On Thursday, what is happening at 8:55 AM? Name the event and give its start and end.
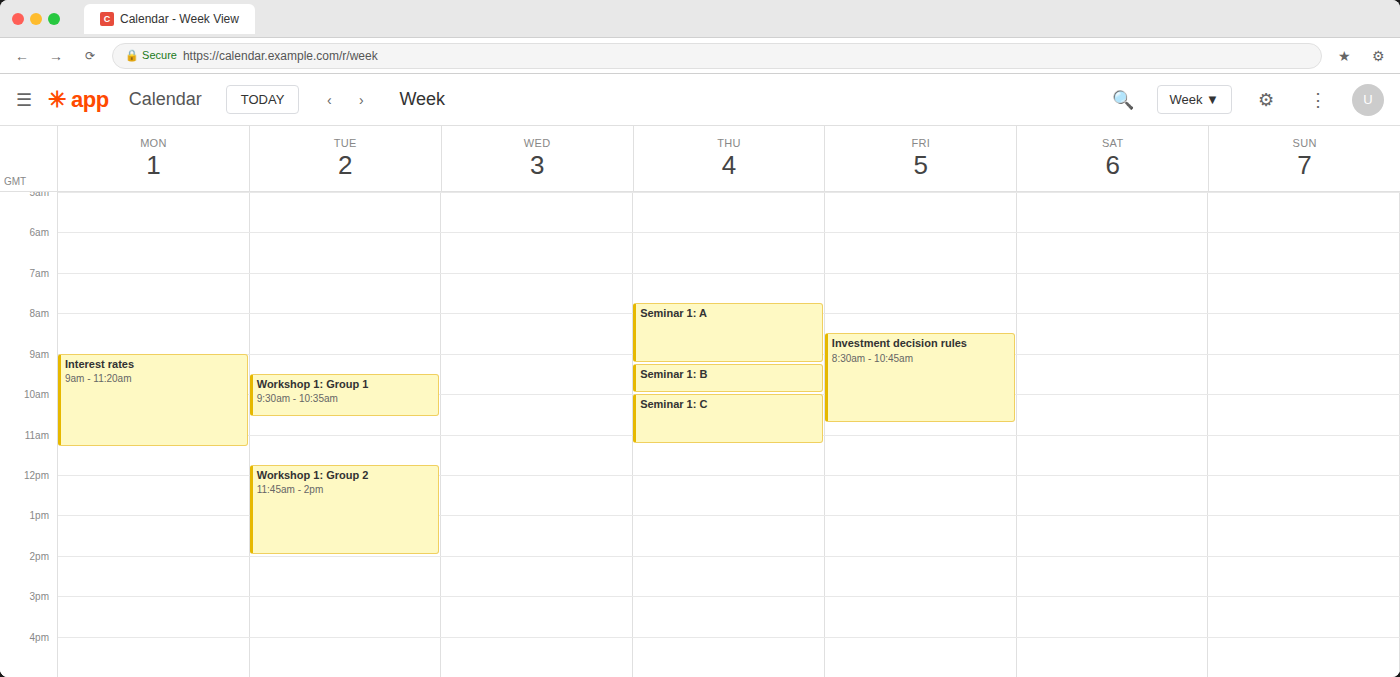
"Seminar 1: A", 7:45 AM to 9:15 AM